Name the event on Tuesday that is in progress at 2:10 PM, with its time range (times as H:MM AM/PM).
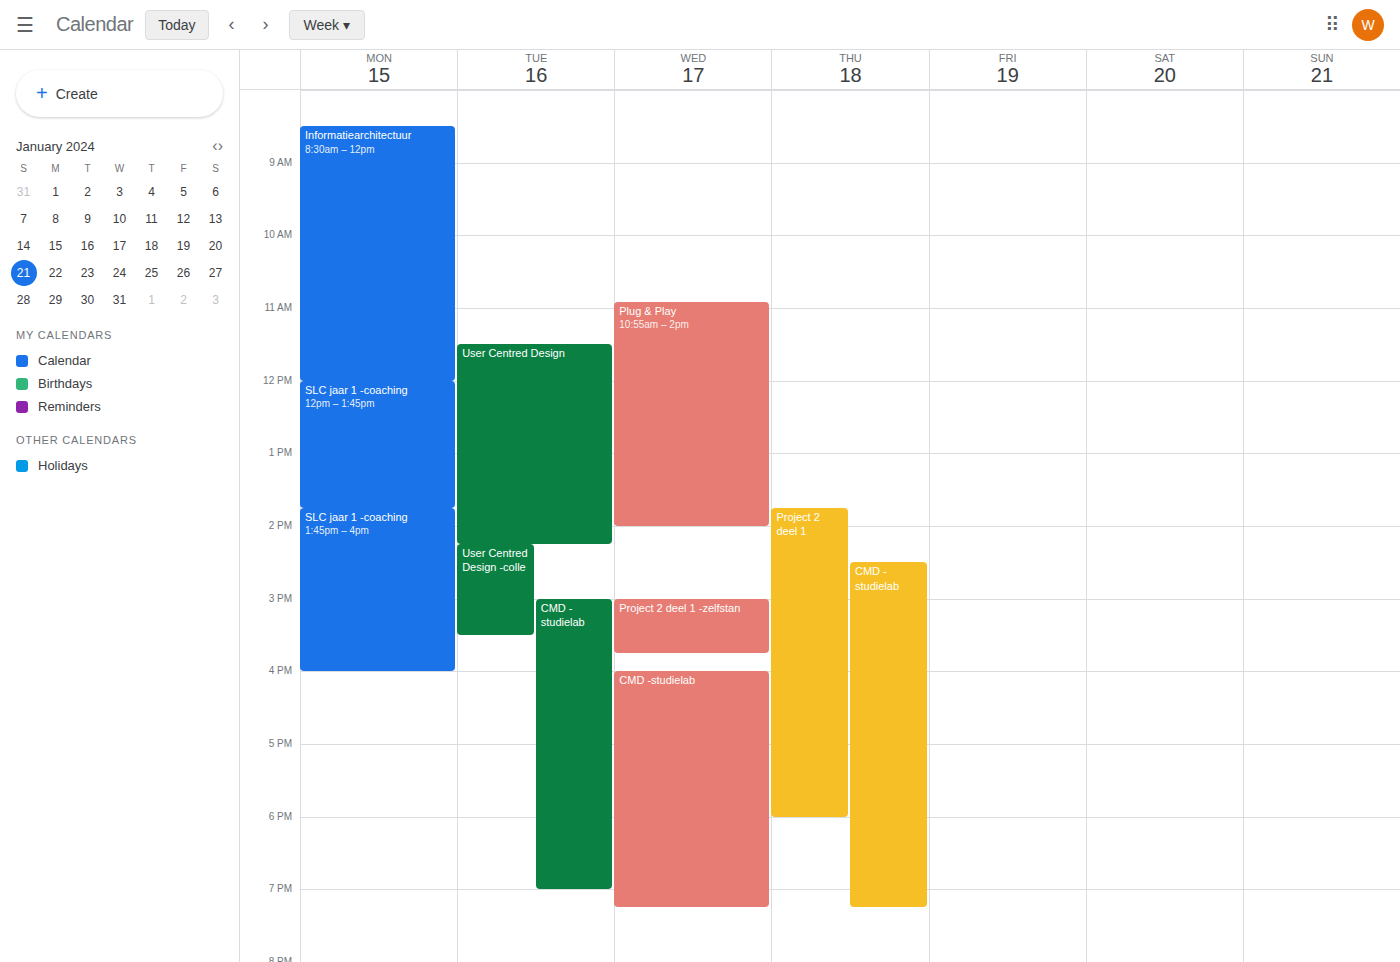
"User Centred Design", 11:30 AM to 2:15 PM